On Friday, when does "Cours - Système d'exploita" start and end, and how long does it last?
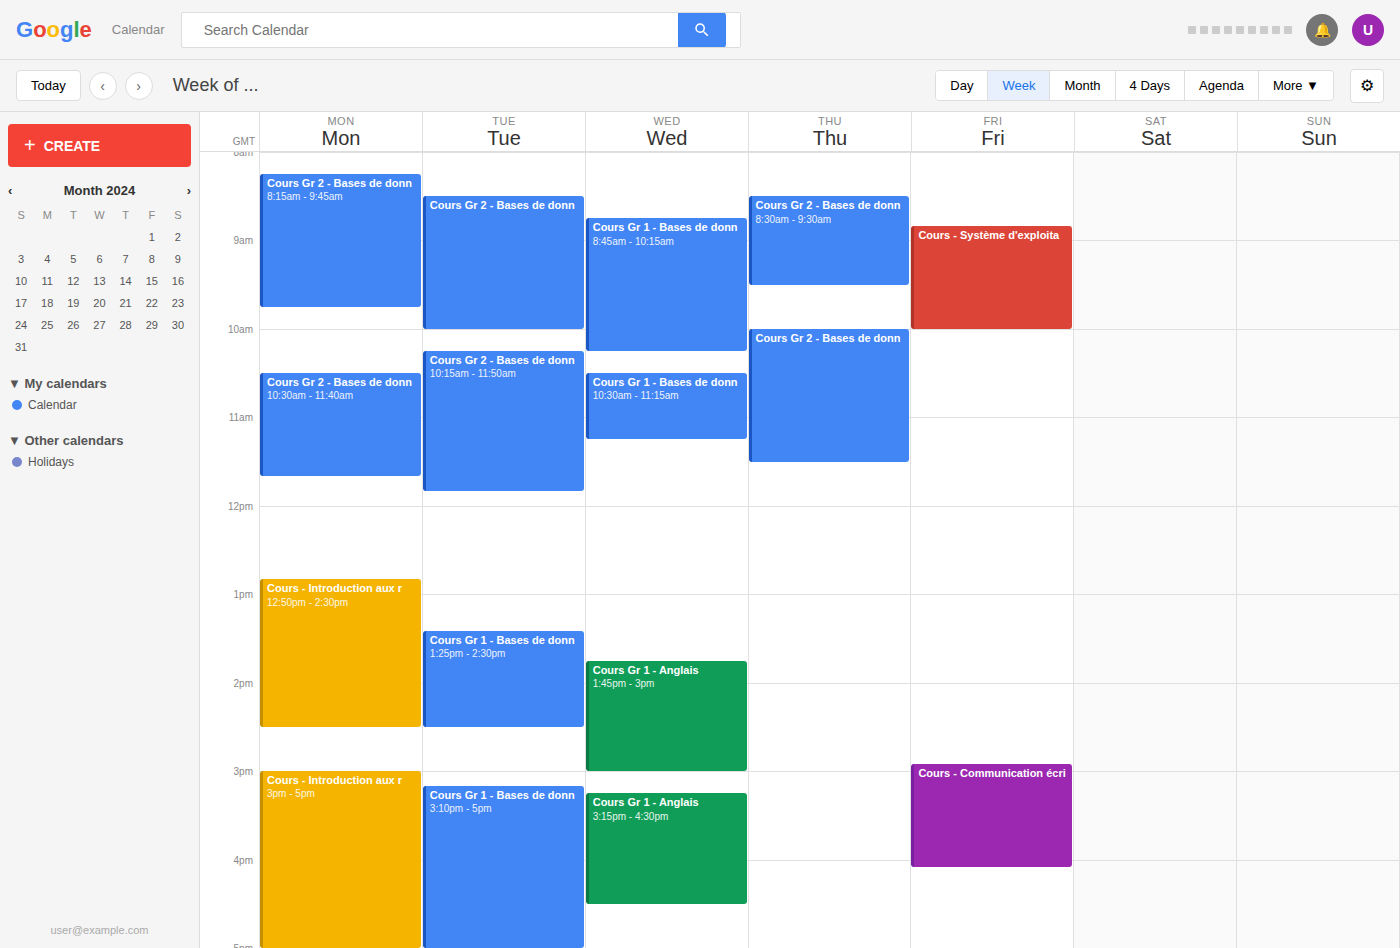
8:50 AM to 10:00 AM, 1 hour 10 minutes